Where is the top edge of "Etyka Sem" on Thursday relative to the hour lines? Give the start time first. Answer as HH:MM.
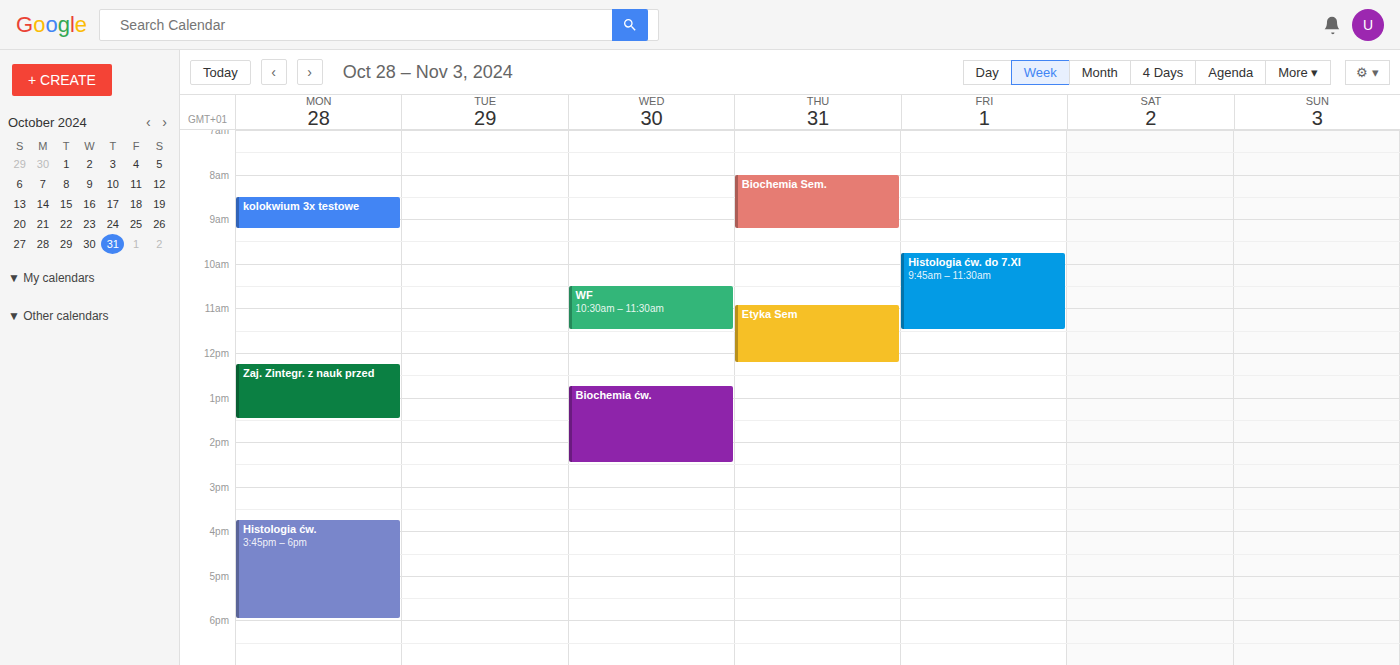
10:55 -- neither: 55 minutes below the 10:00 line and 5 minutes above the 11:00 line.